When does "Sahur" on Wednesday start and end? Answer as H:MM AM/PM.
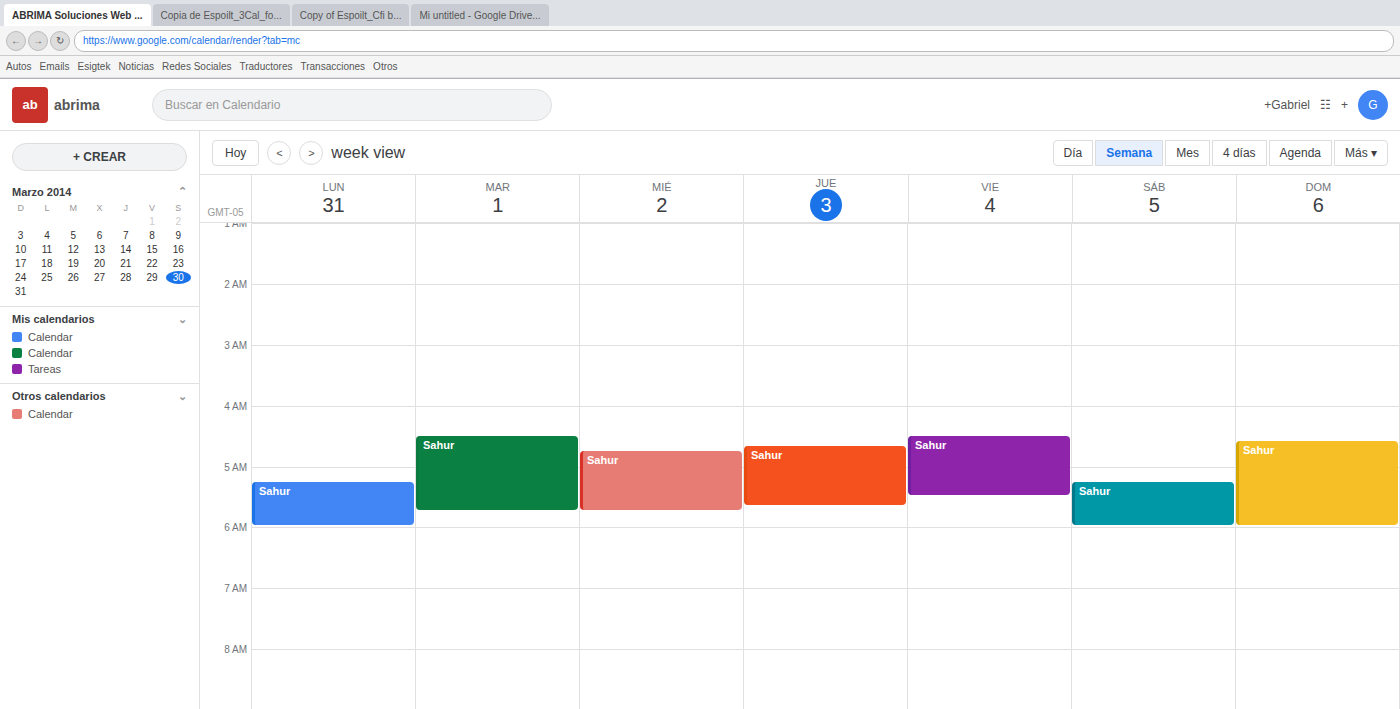
4:45 AM to 5:45 AM